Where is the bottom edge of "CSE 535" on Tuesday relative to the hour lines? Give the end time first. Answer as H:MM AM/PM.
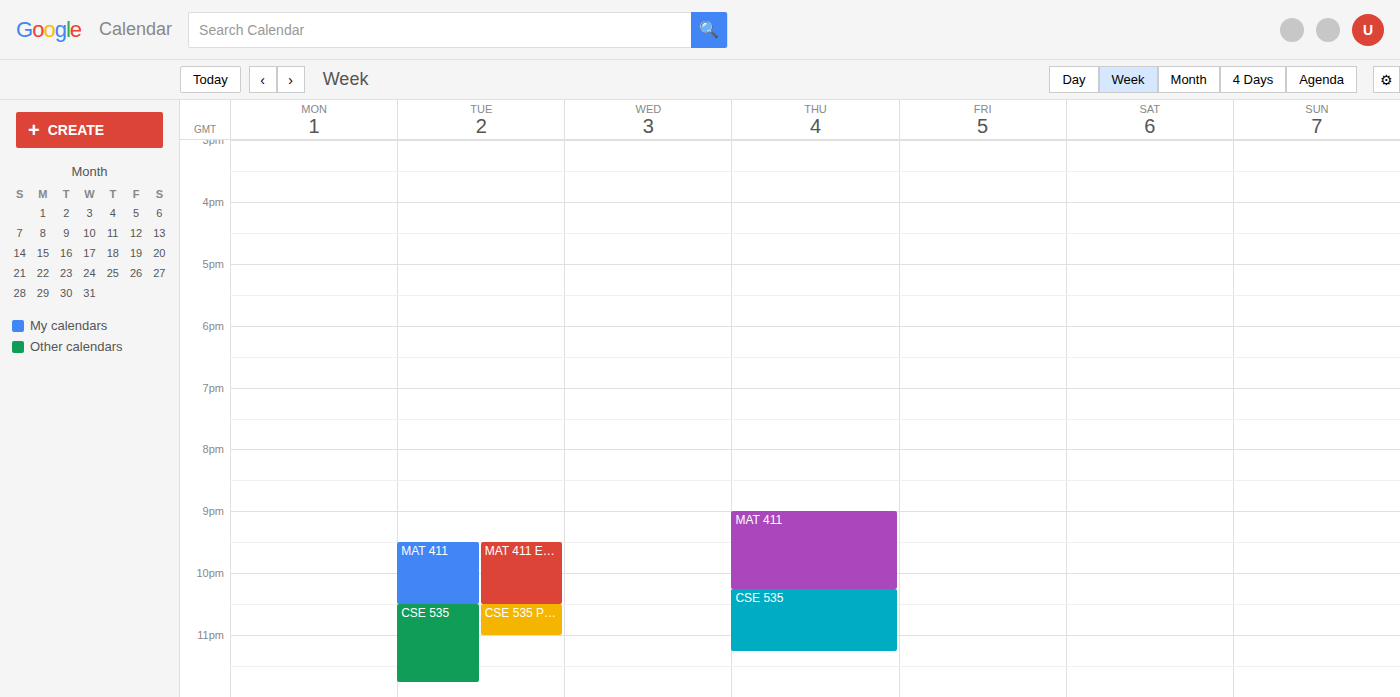
11:45 PM -- neither: three quarters of the way from the 11 PM line to the 12 AM line.